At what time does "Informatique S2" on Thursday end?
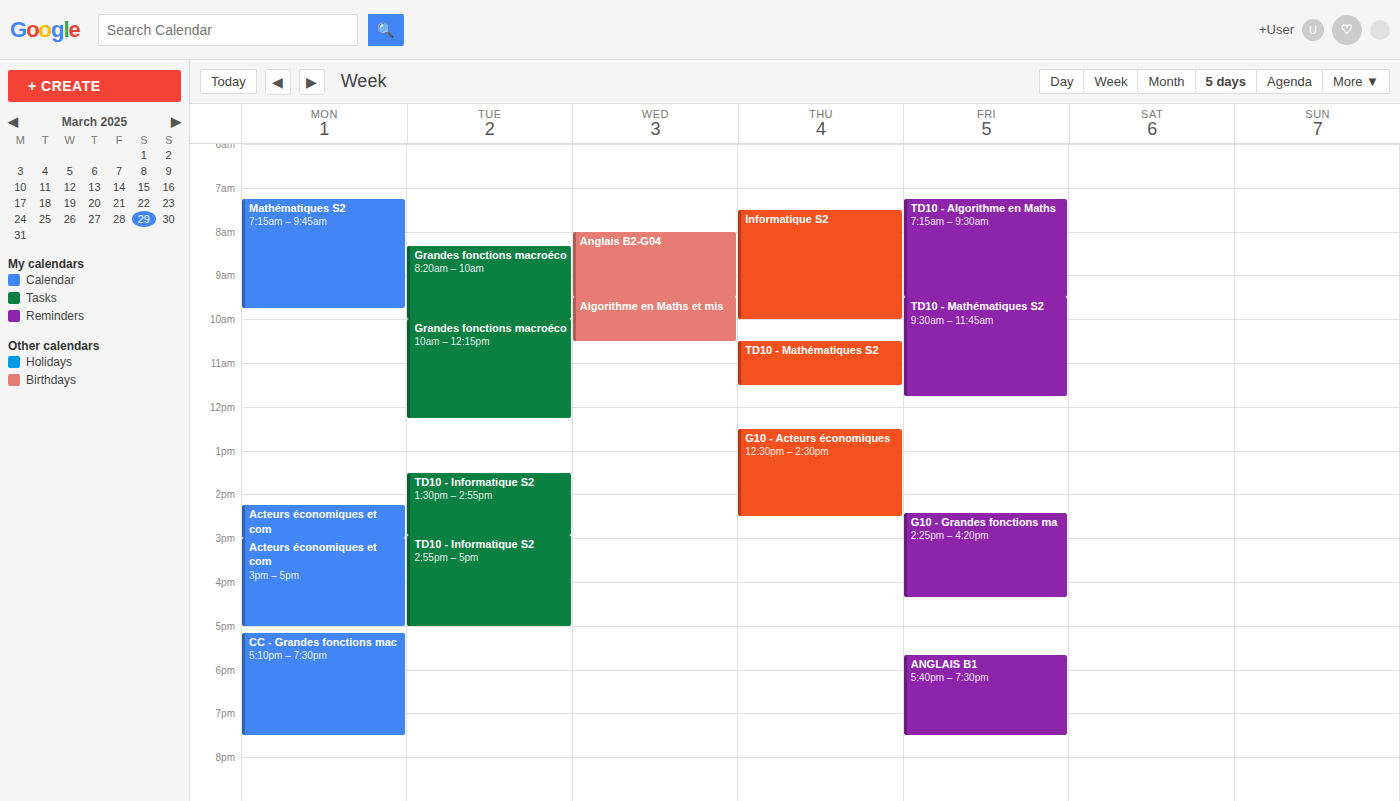
10:00 AM